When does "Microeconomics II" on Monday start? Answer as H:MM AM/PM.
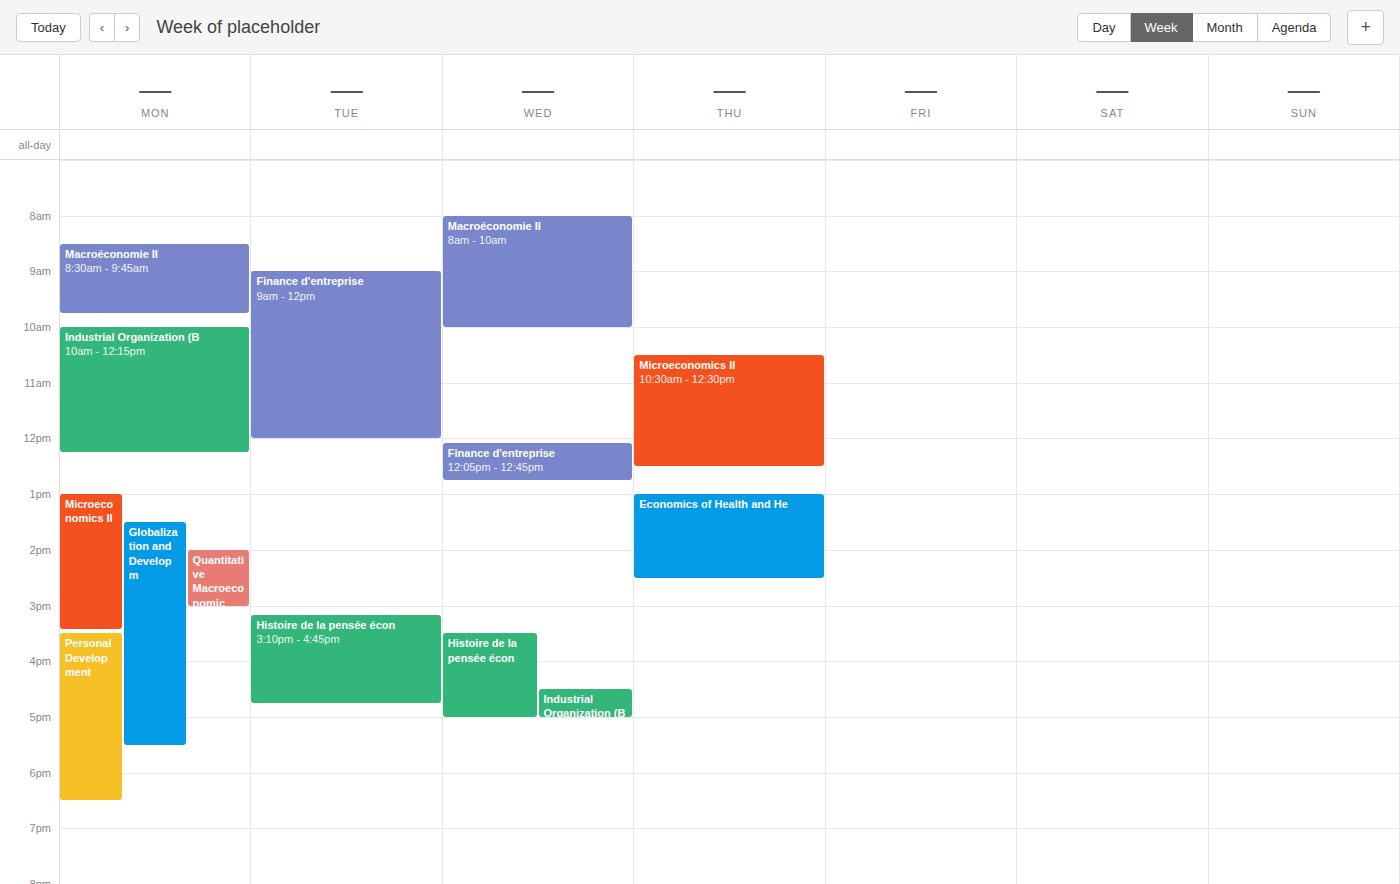
1:00 PM